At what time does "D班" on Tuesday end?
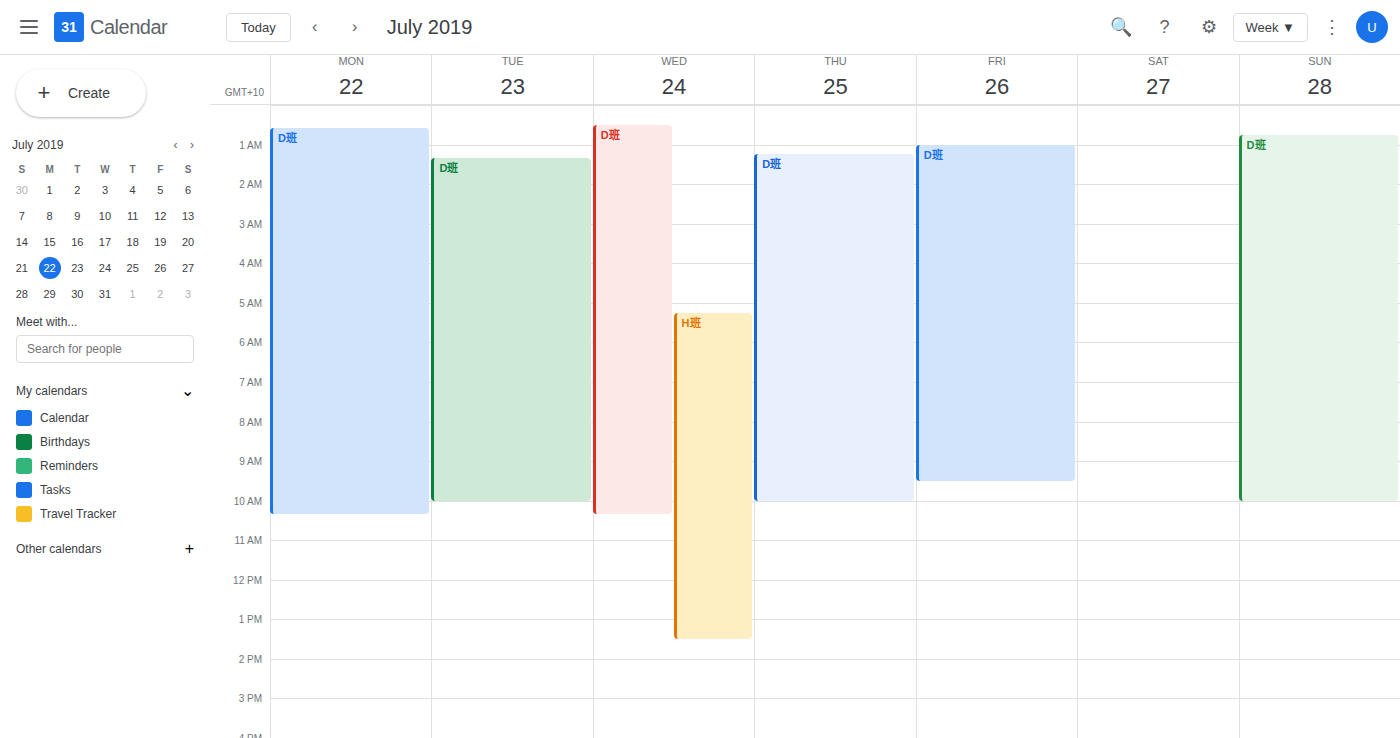
10:00 AM